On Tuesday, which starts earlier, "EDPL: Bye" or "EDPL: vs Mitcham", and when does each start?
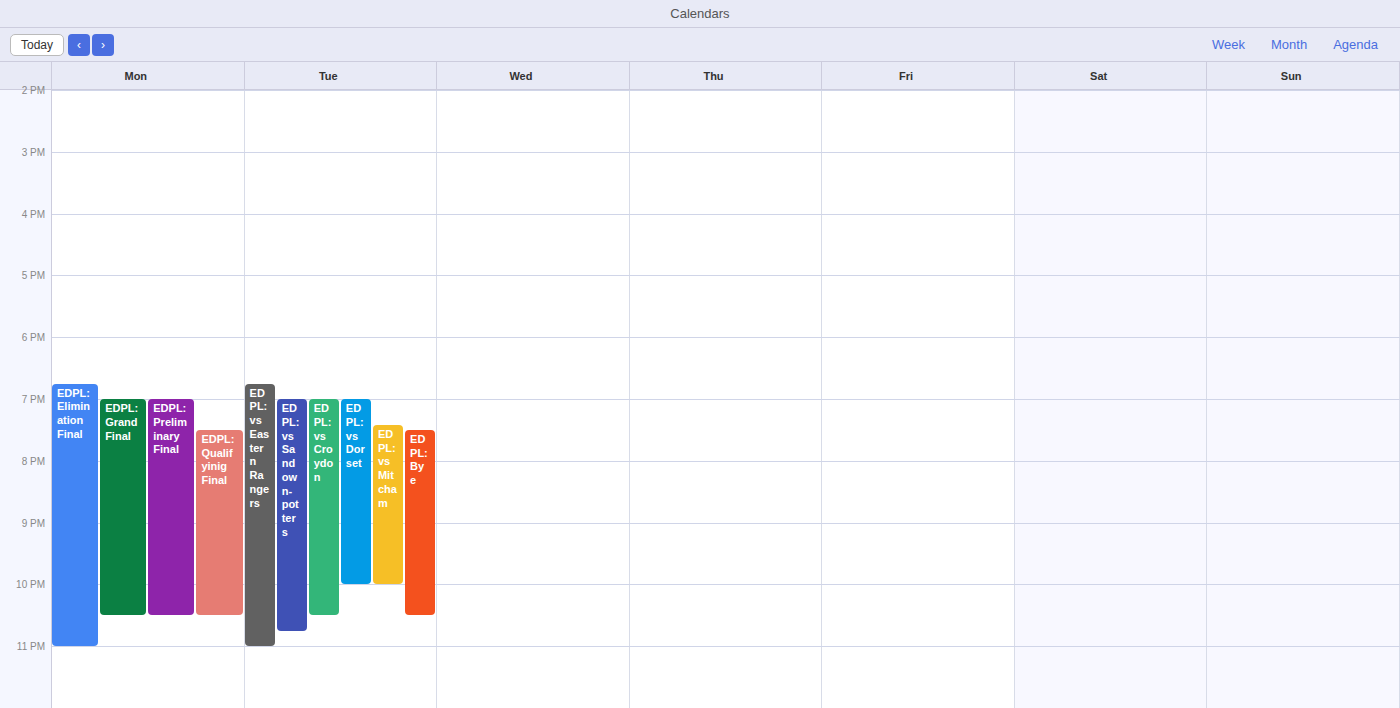
"EDPL: vs Mitcham" 7:25 PM; "EDPL: Bye" 7:30 PM.